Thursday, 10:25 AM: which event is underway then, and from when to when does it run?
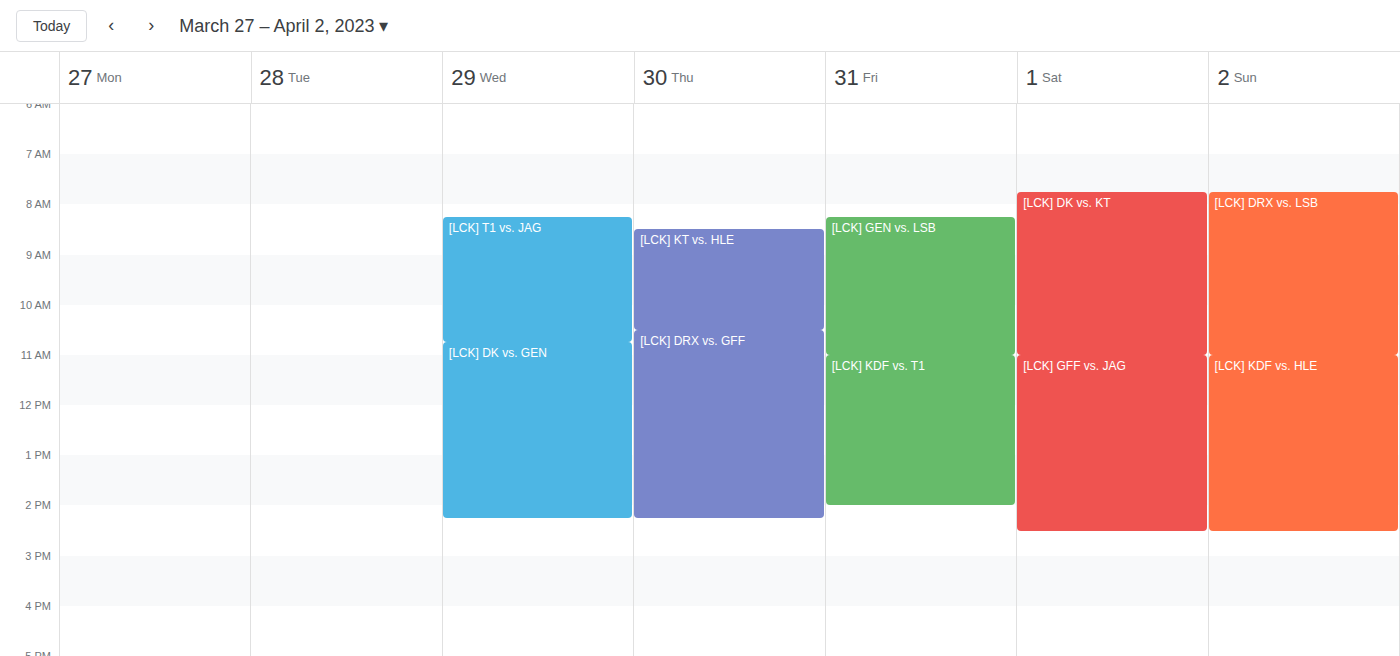
"[LCK] KT vs. HLE", 8:30 AM to 10:30 AM